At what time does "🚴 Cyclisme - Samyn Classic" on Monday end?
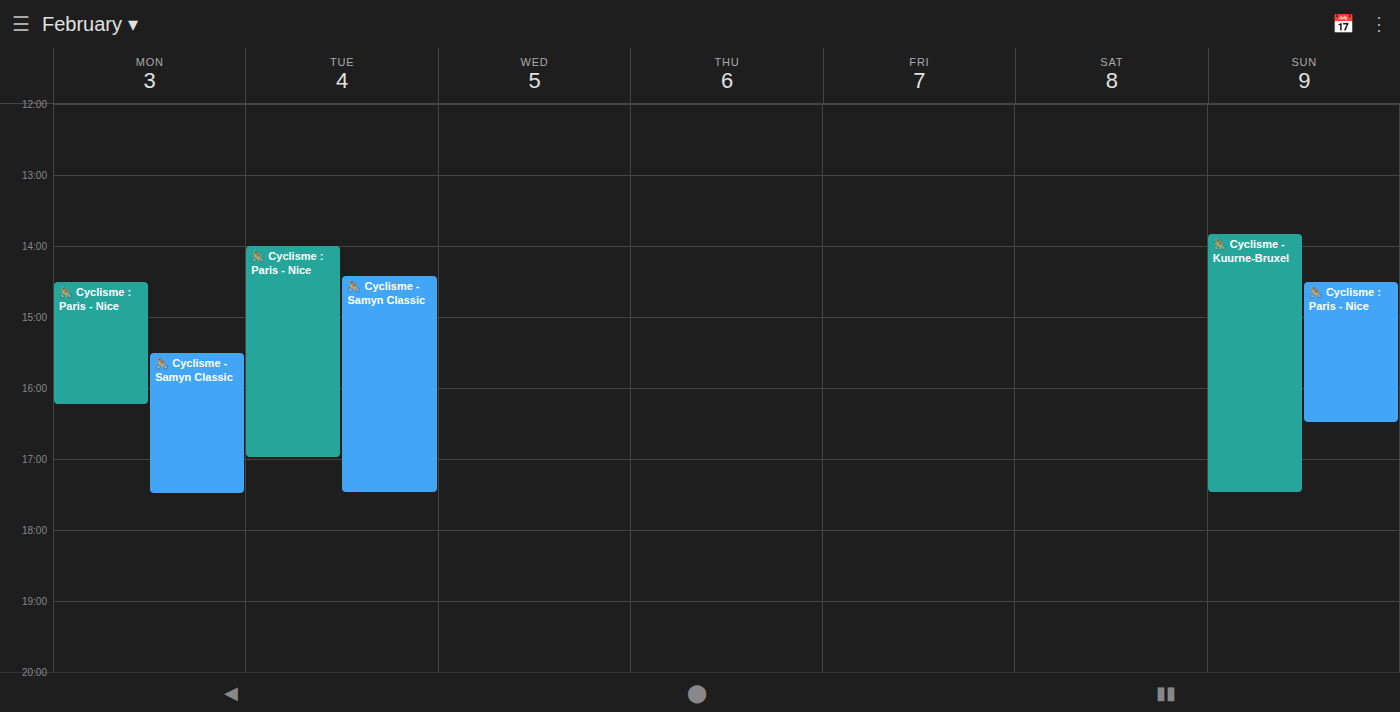
17:30